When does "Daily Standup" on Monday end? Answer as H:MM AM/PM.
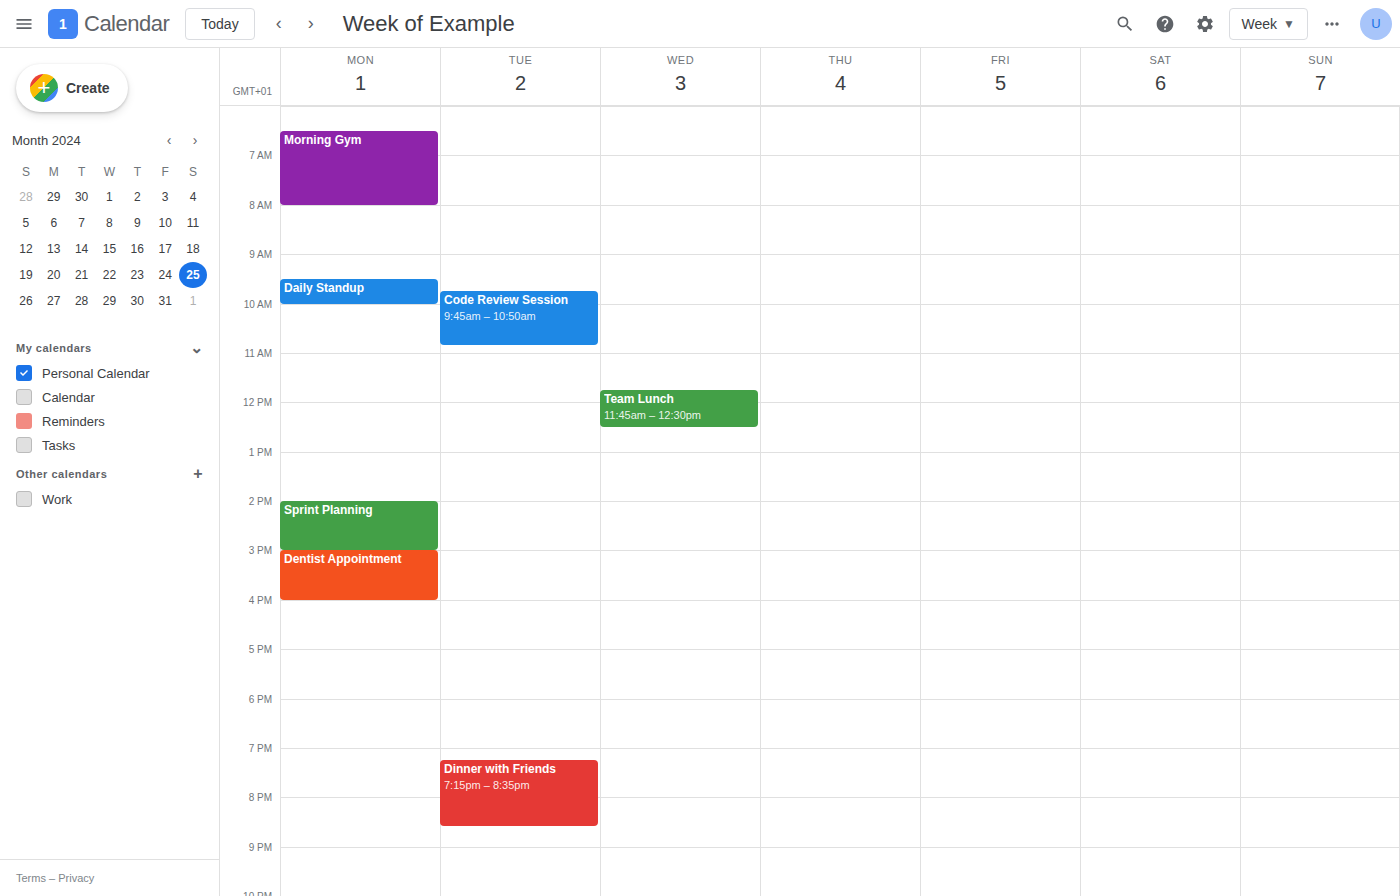
10:00 AM